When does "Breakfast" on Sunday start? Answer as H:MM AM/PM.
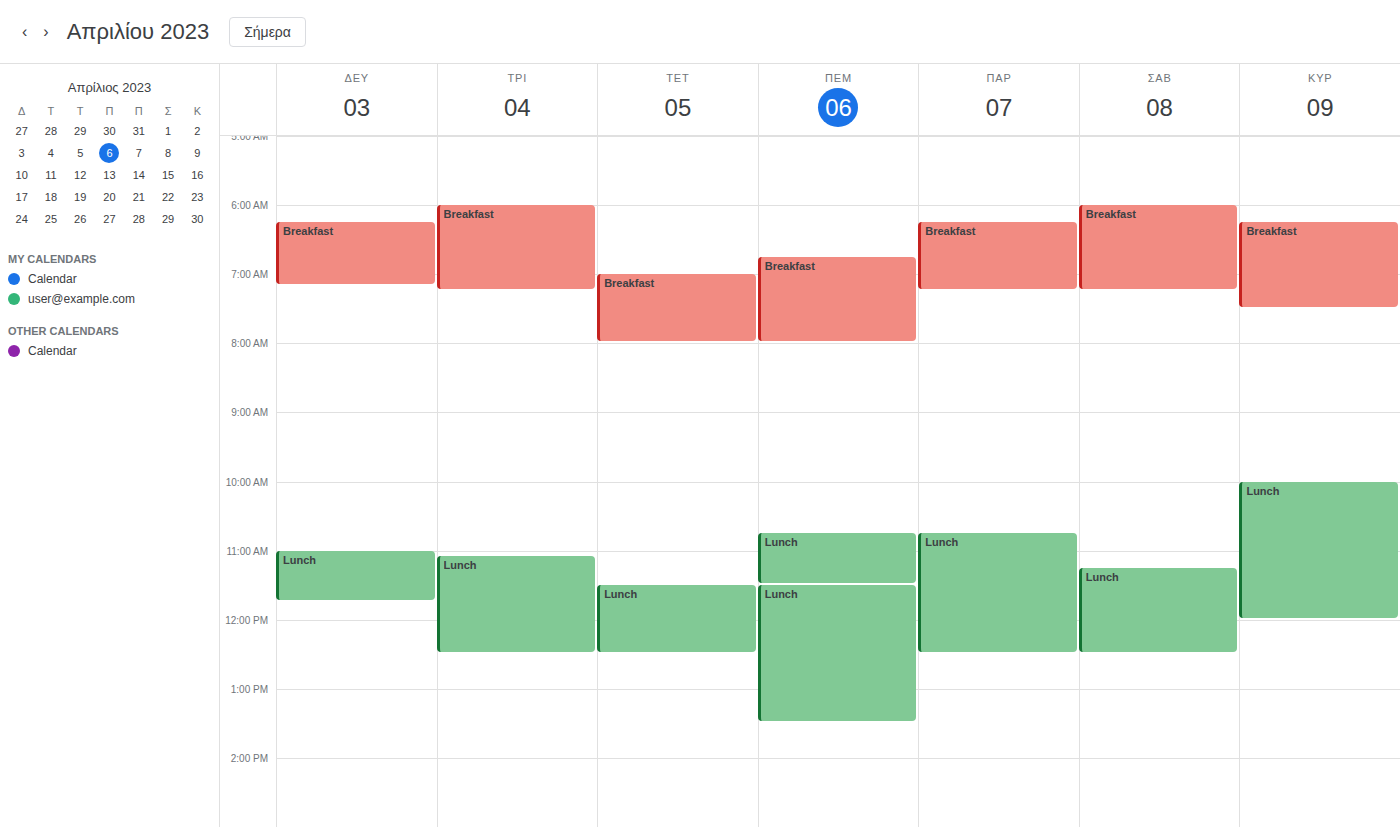
6:15 AM